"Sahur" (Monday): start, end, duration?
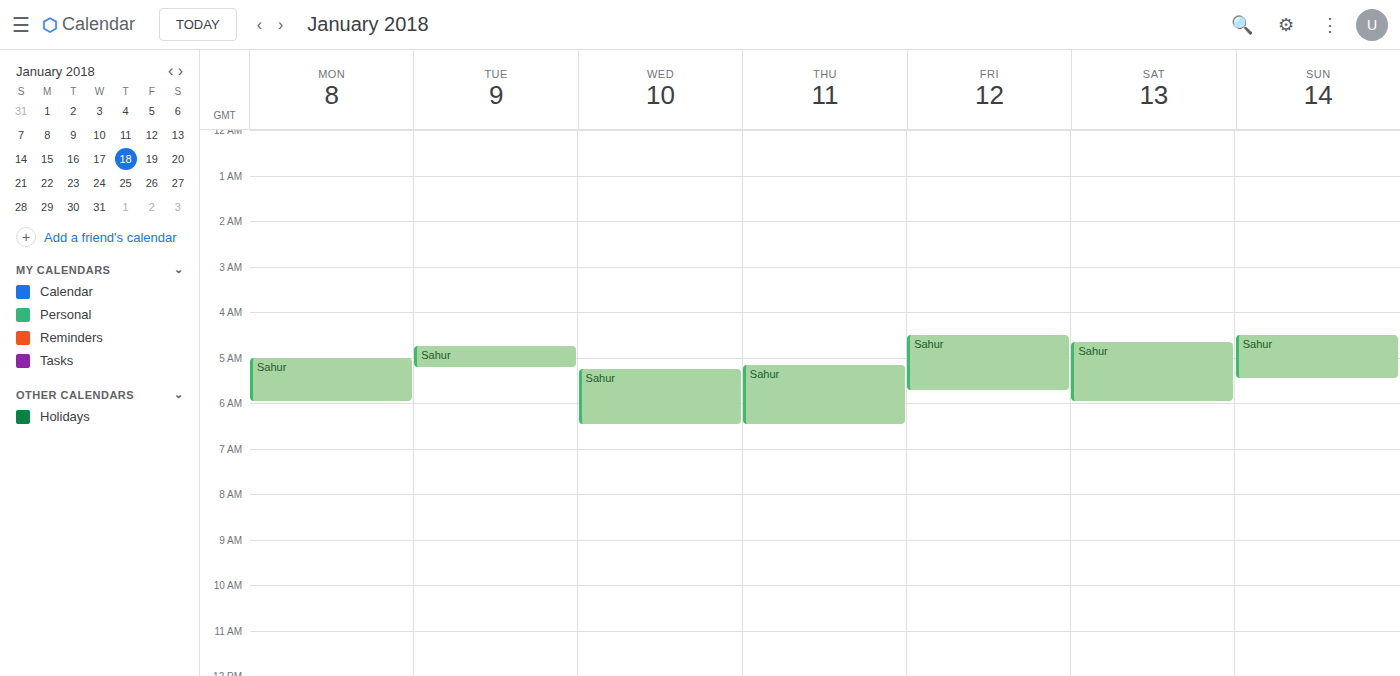
5:00 AM to 6:00 AM, 1 hour